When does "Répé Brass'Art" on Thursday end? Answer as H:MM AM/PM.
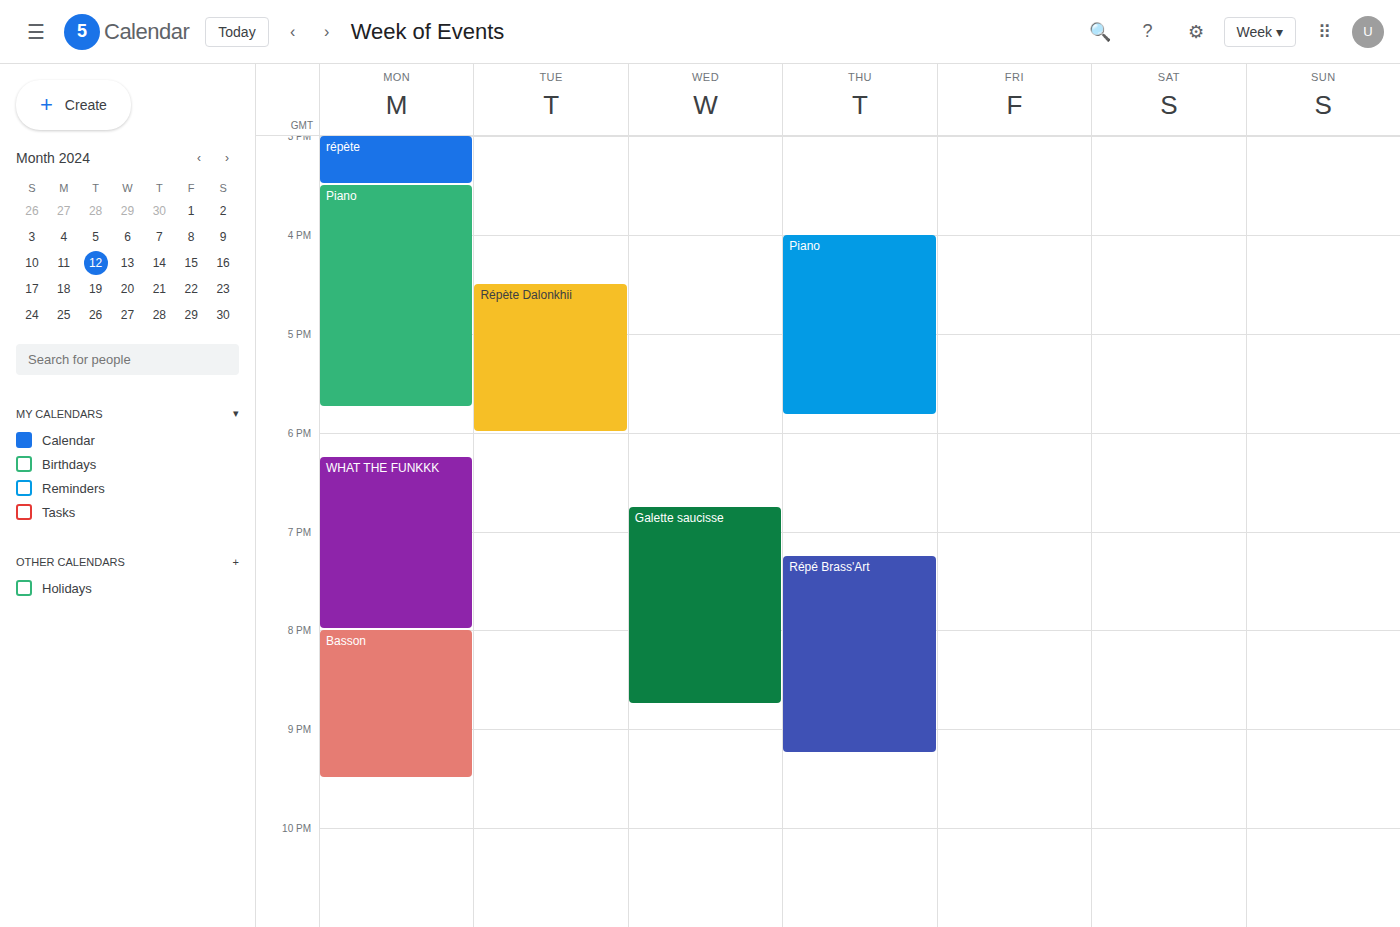
9:15 PM